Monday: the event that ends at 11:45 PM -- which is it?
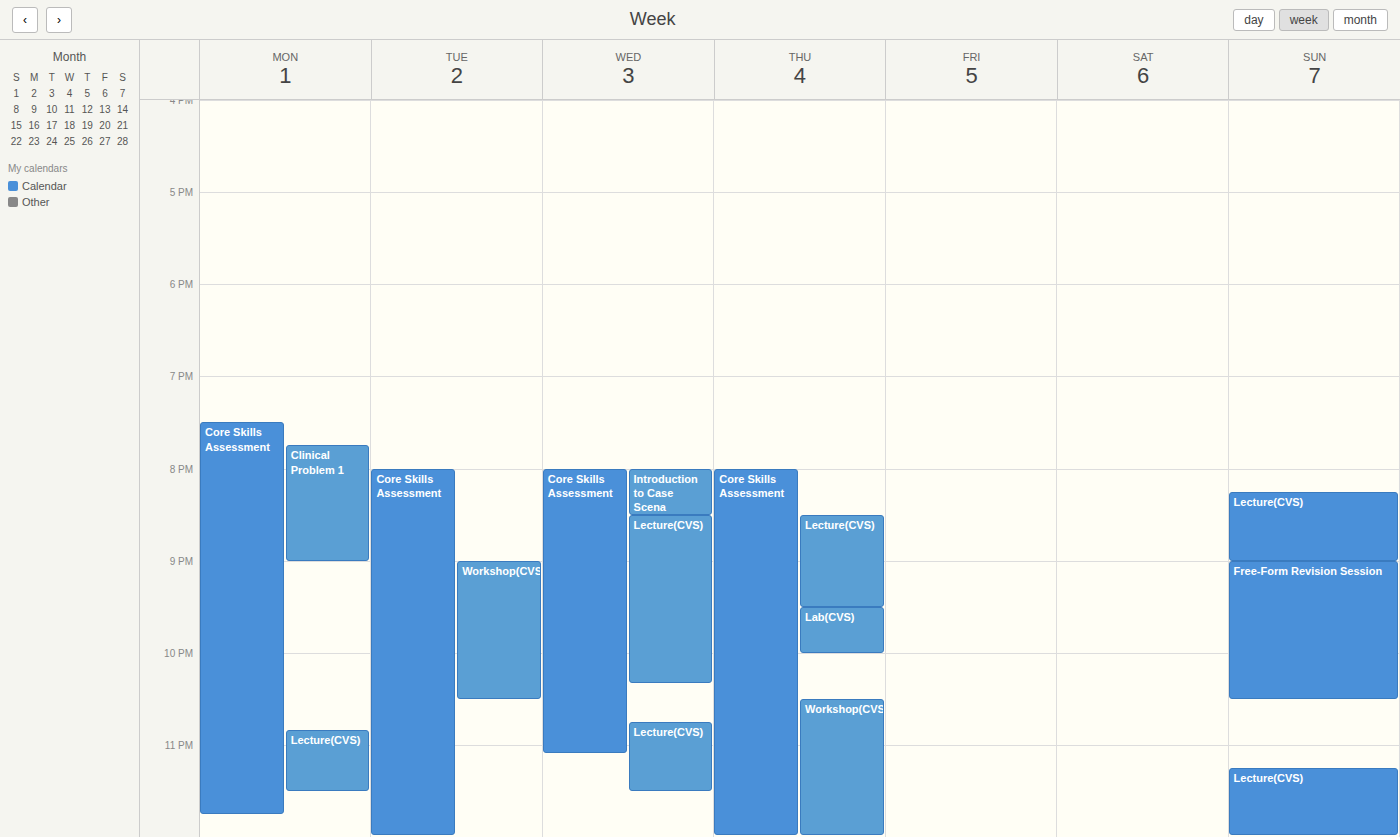
"Core Skills Assessment"